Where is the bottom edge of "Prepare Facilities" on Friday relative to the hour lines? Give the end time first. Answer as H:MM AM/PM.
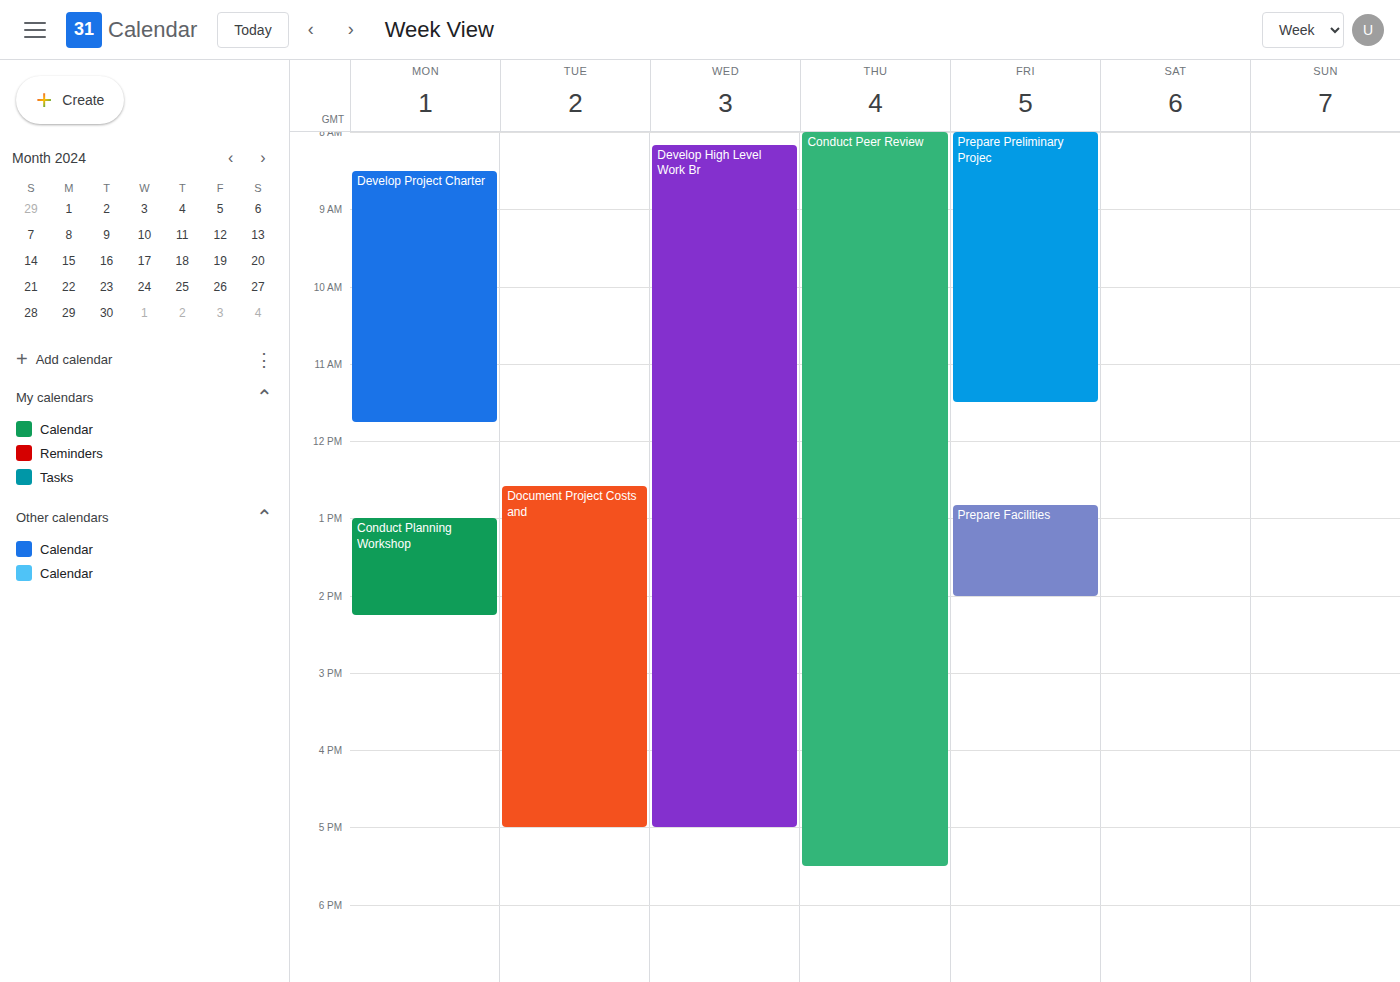
2:00 PM -- exactly on the 2 PM line.